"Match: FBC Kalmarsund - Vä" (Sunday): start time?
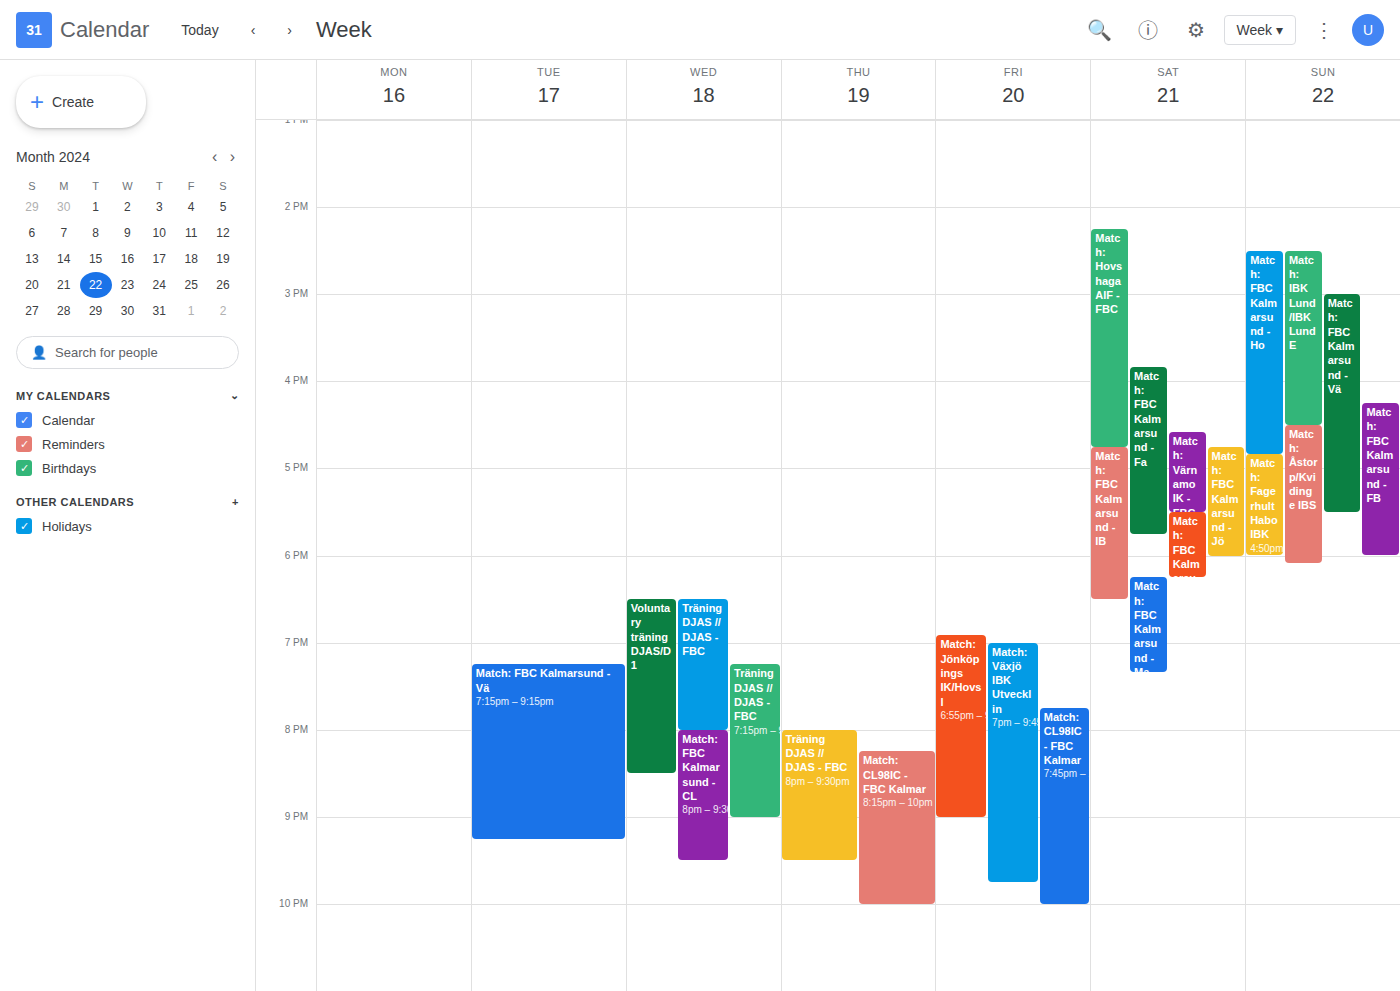
3:00 PM